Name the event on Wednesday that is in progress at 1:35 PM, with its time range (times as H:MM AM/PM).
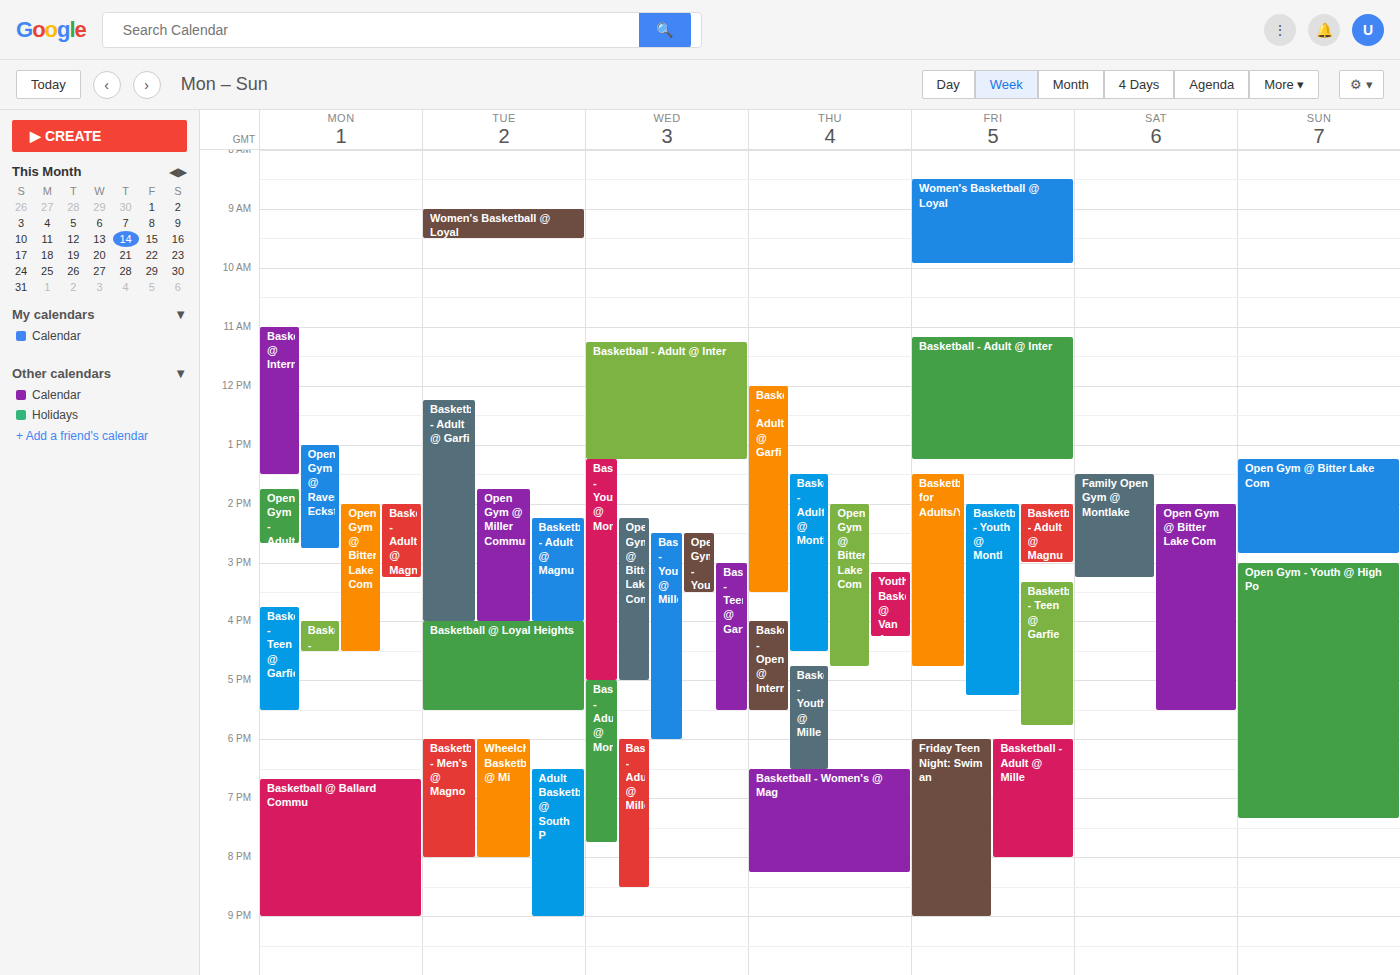
"Basketball - Youth @ Montl", 1:15 PM to 5:00 PM